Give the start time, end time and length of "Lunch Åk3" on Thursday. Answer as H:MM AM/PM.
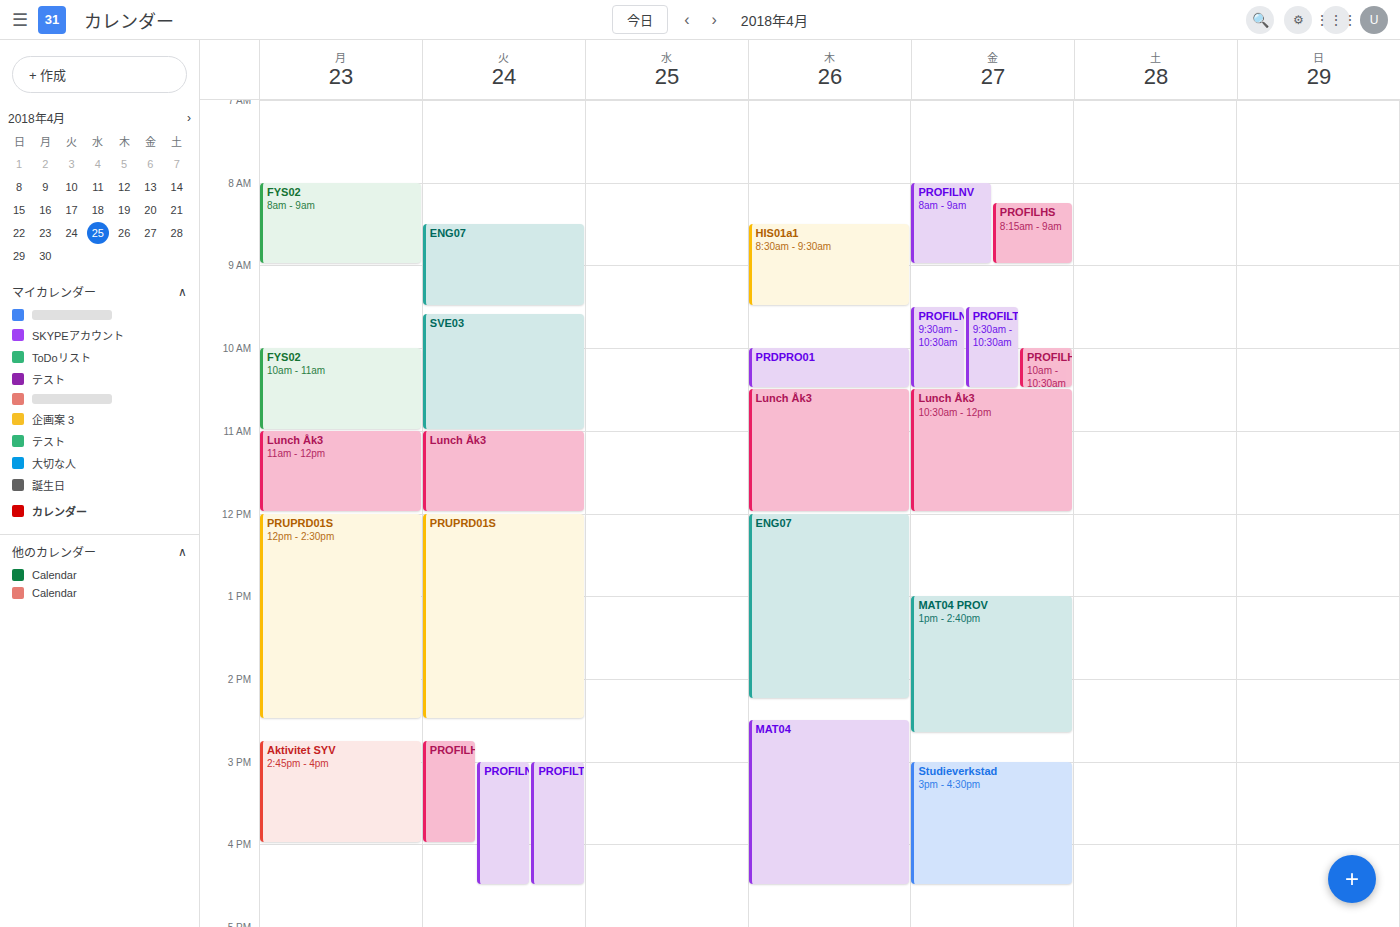
10:30 AM to 12:00 PM, 1 hour 30 minutes